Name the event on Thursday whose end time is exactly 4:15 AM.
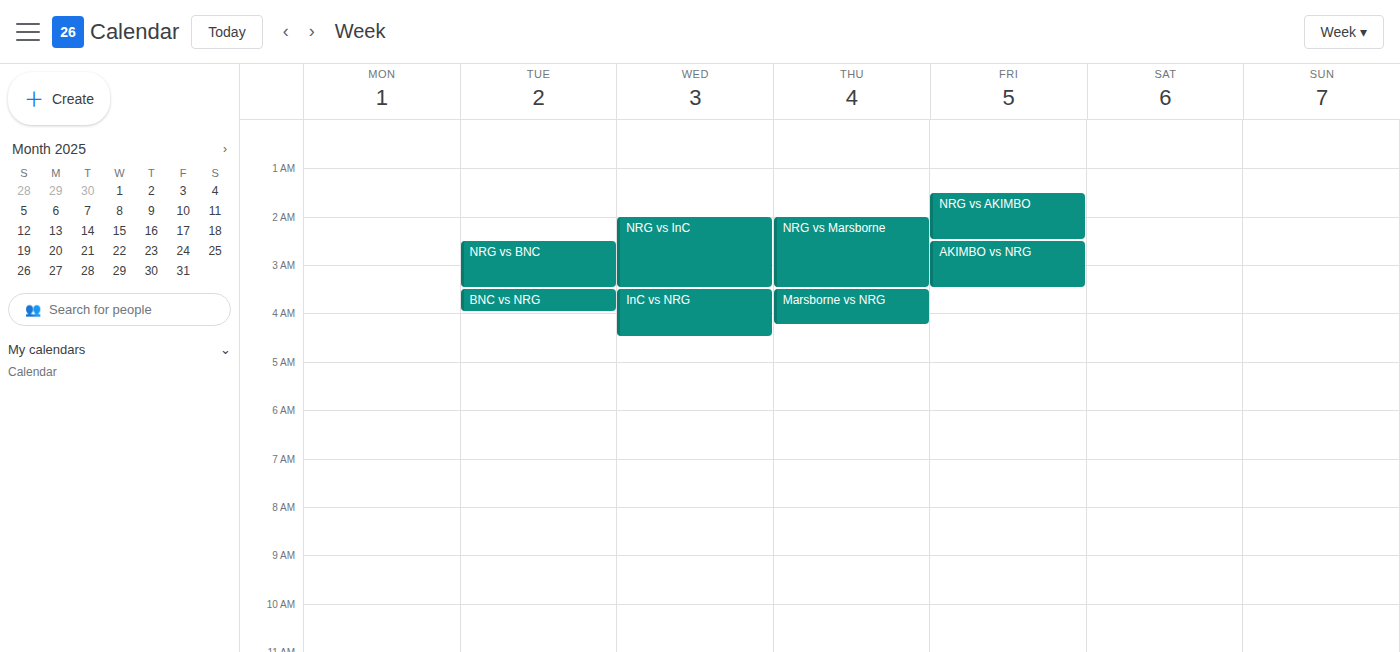
"Marsborne vs NRG"